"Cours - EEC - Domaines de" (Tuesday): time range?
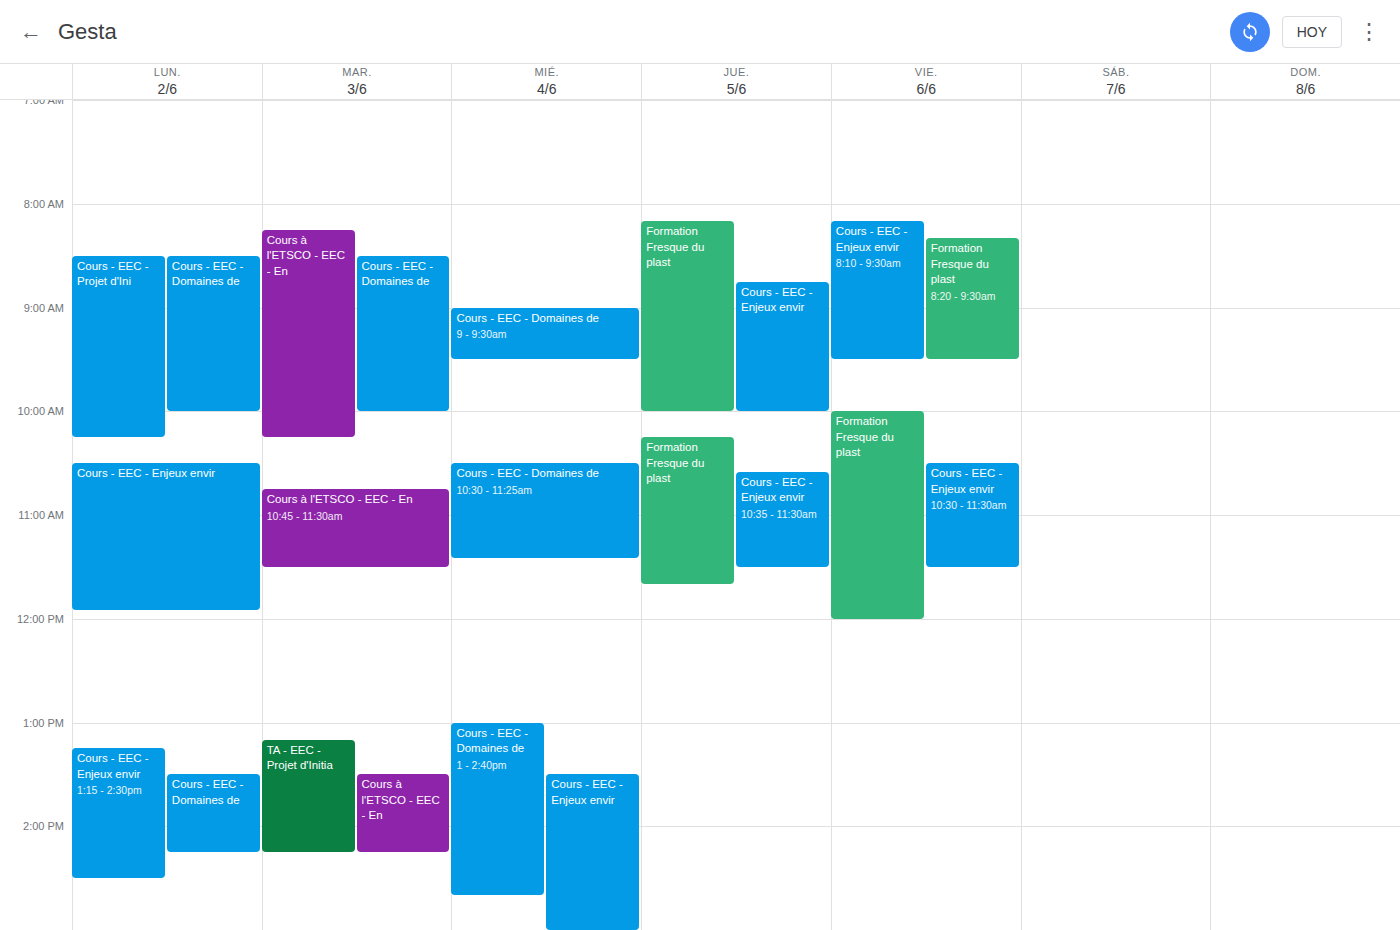
8:30 AM to 10:00 AM